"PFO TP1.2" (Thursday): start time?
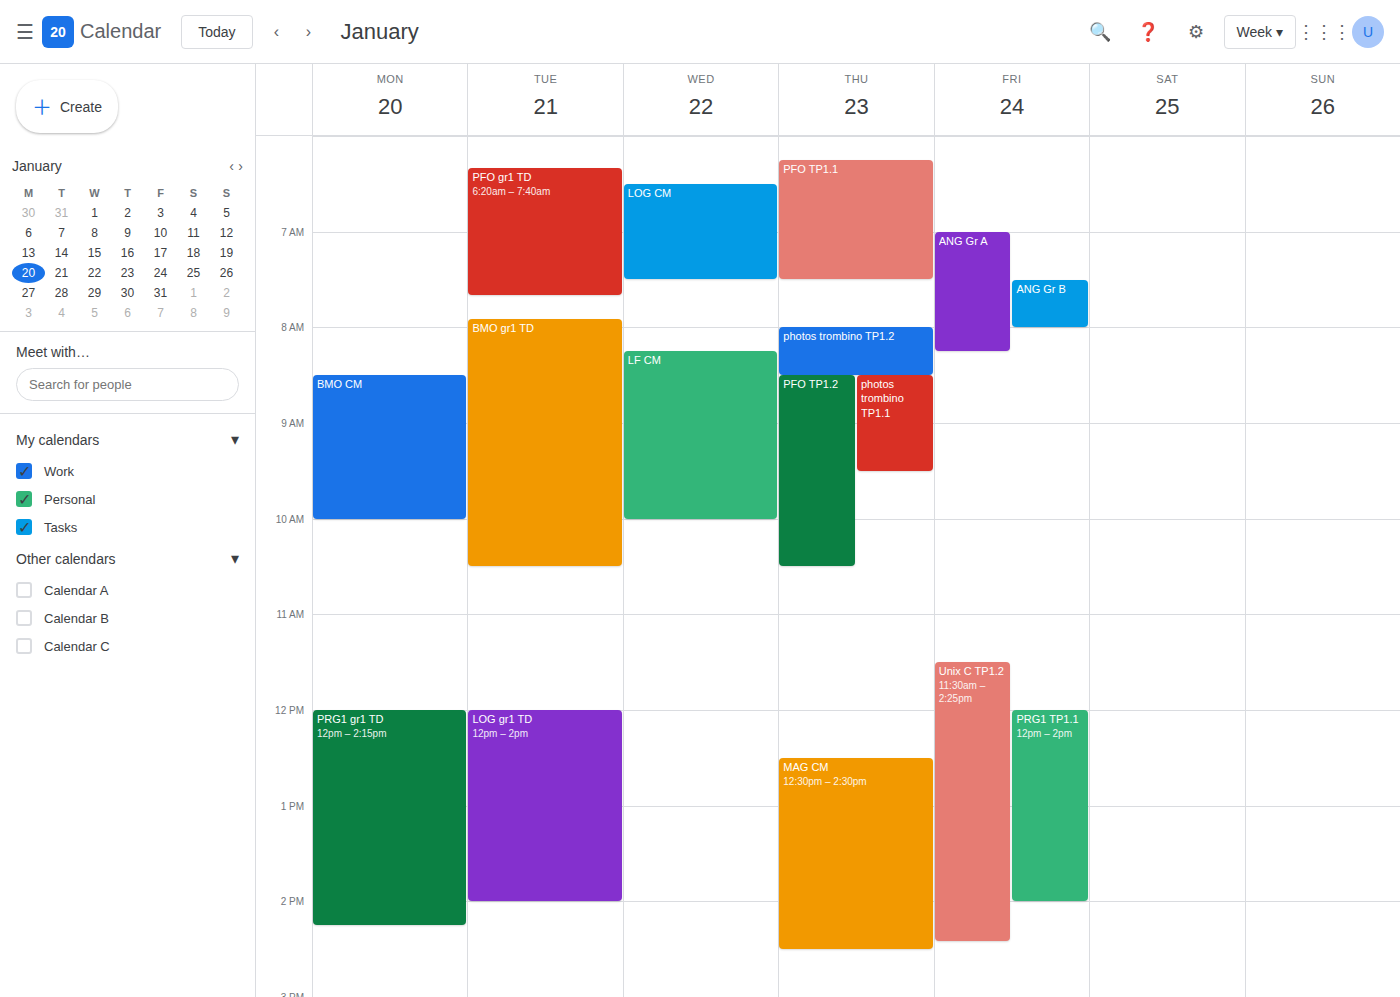
8:30 AM